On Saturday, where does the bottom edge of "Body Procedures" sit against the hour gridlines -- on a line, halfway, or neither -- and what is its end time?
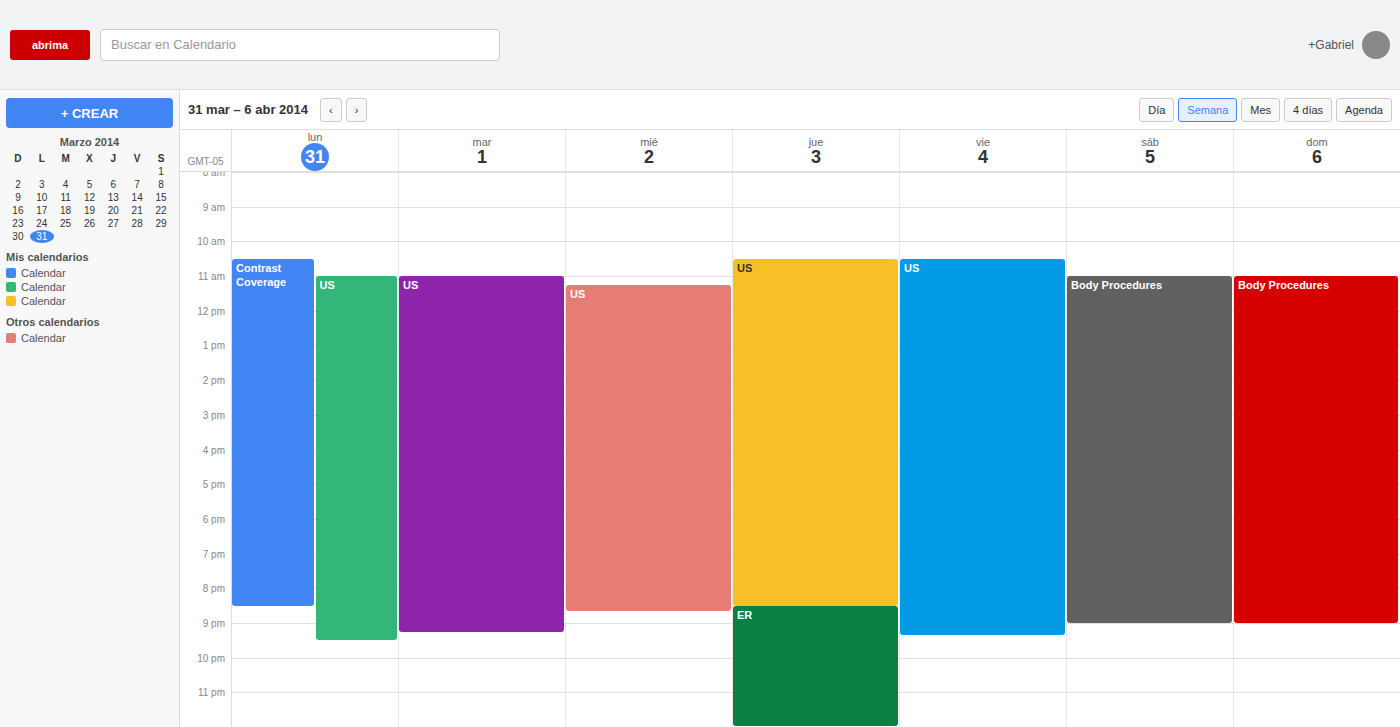
9:00 PM -- exactly on the 9 PM line.